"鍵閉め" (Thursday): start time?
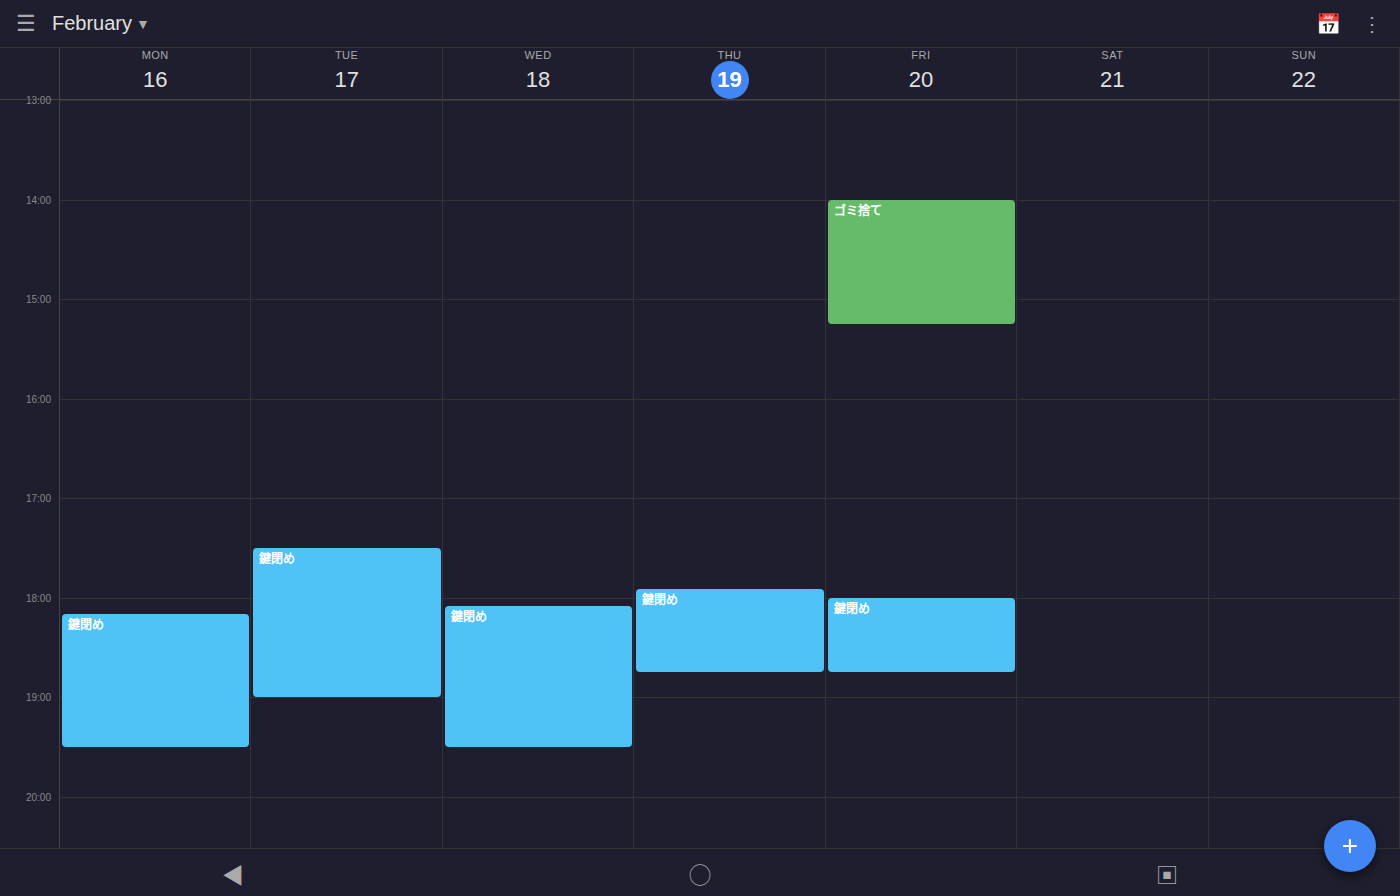
5:55 PM